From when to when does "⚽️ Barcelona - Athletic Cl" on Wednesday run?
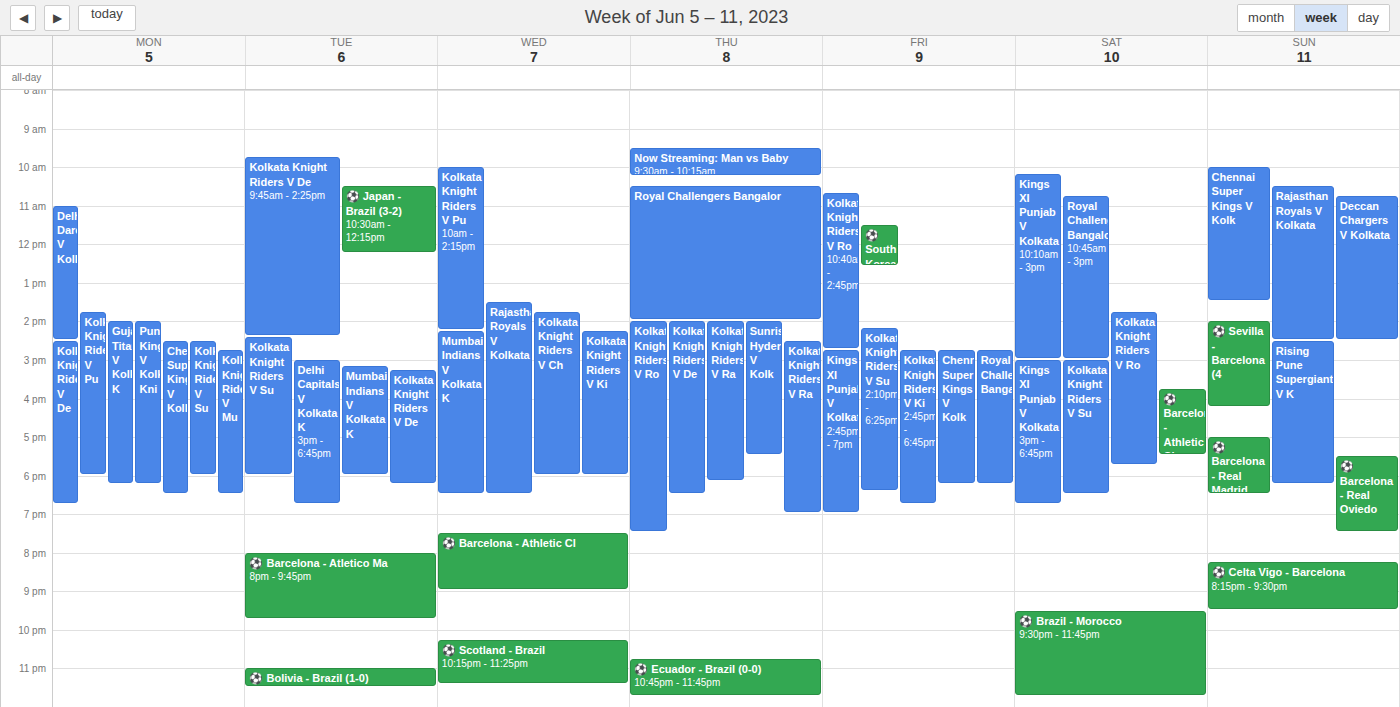
7:30 PM to 9:00 PM